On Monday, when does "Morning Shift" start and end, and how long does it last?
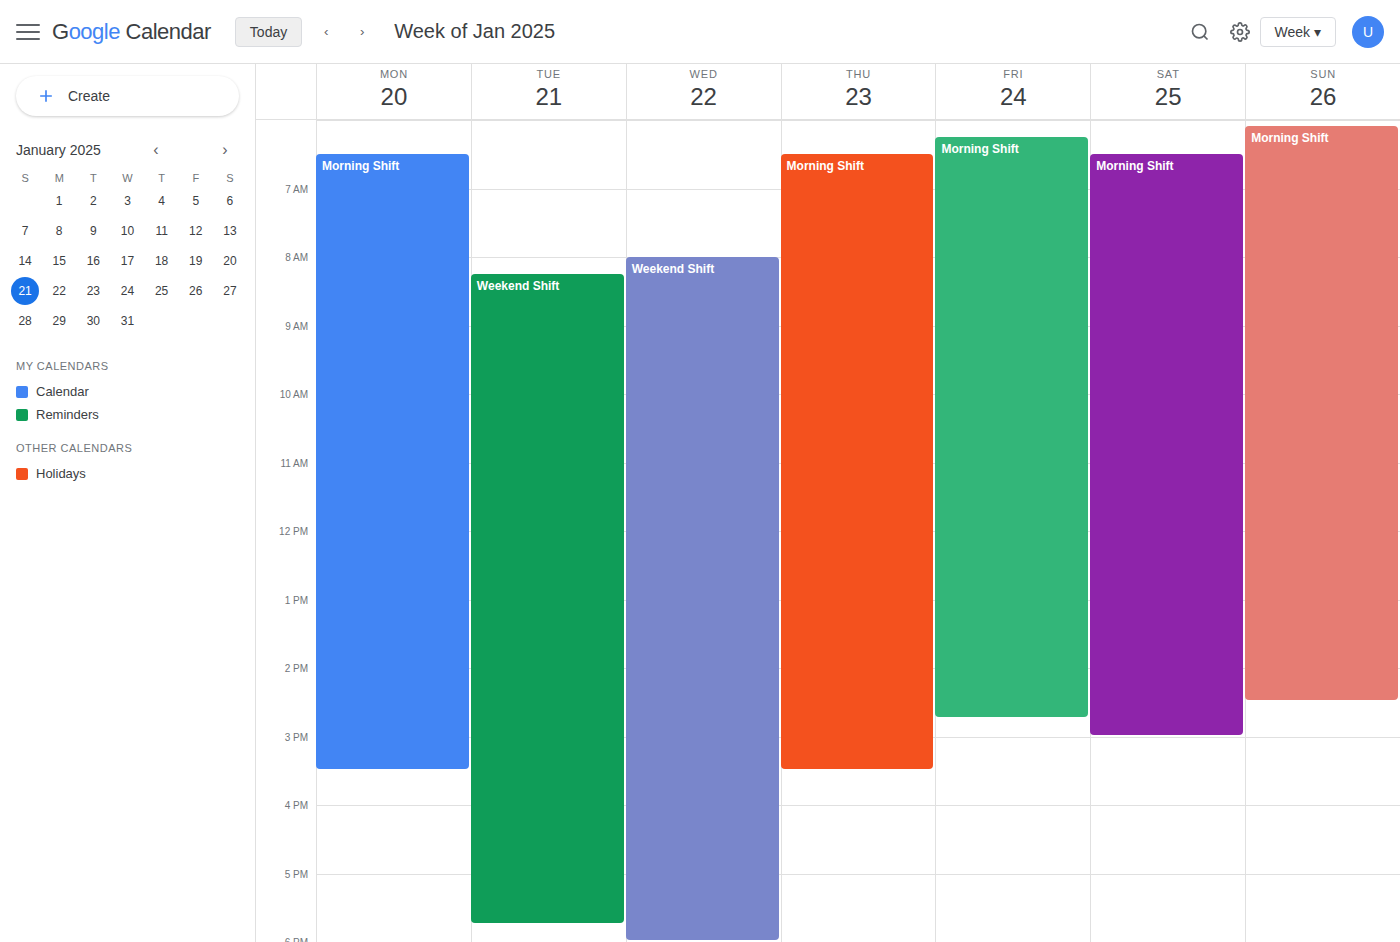
6:30 AM to 3:30 PM, 9 hours